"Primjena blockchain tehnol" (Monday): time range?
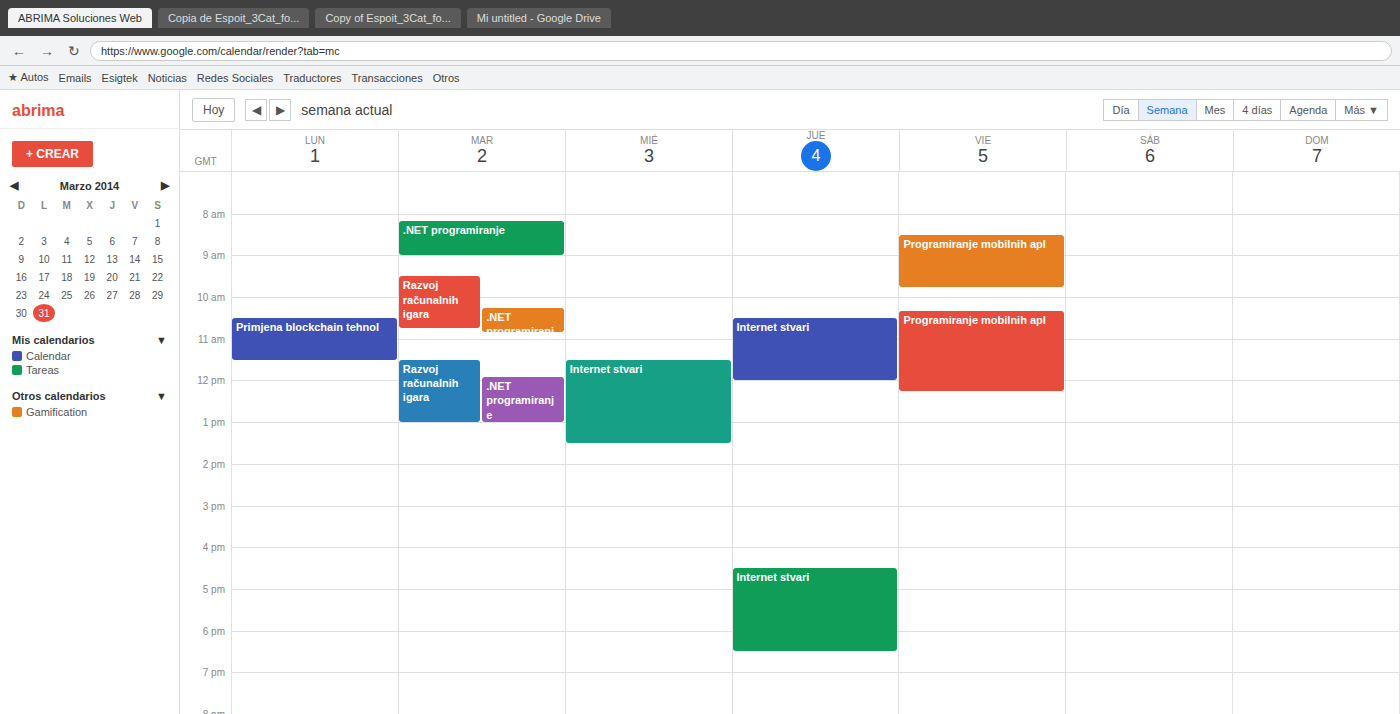
10:30 AM to 11:30 AM